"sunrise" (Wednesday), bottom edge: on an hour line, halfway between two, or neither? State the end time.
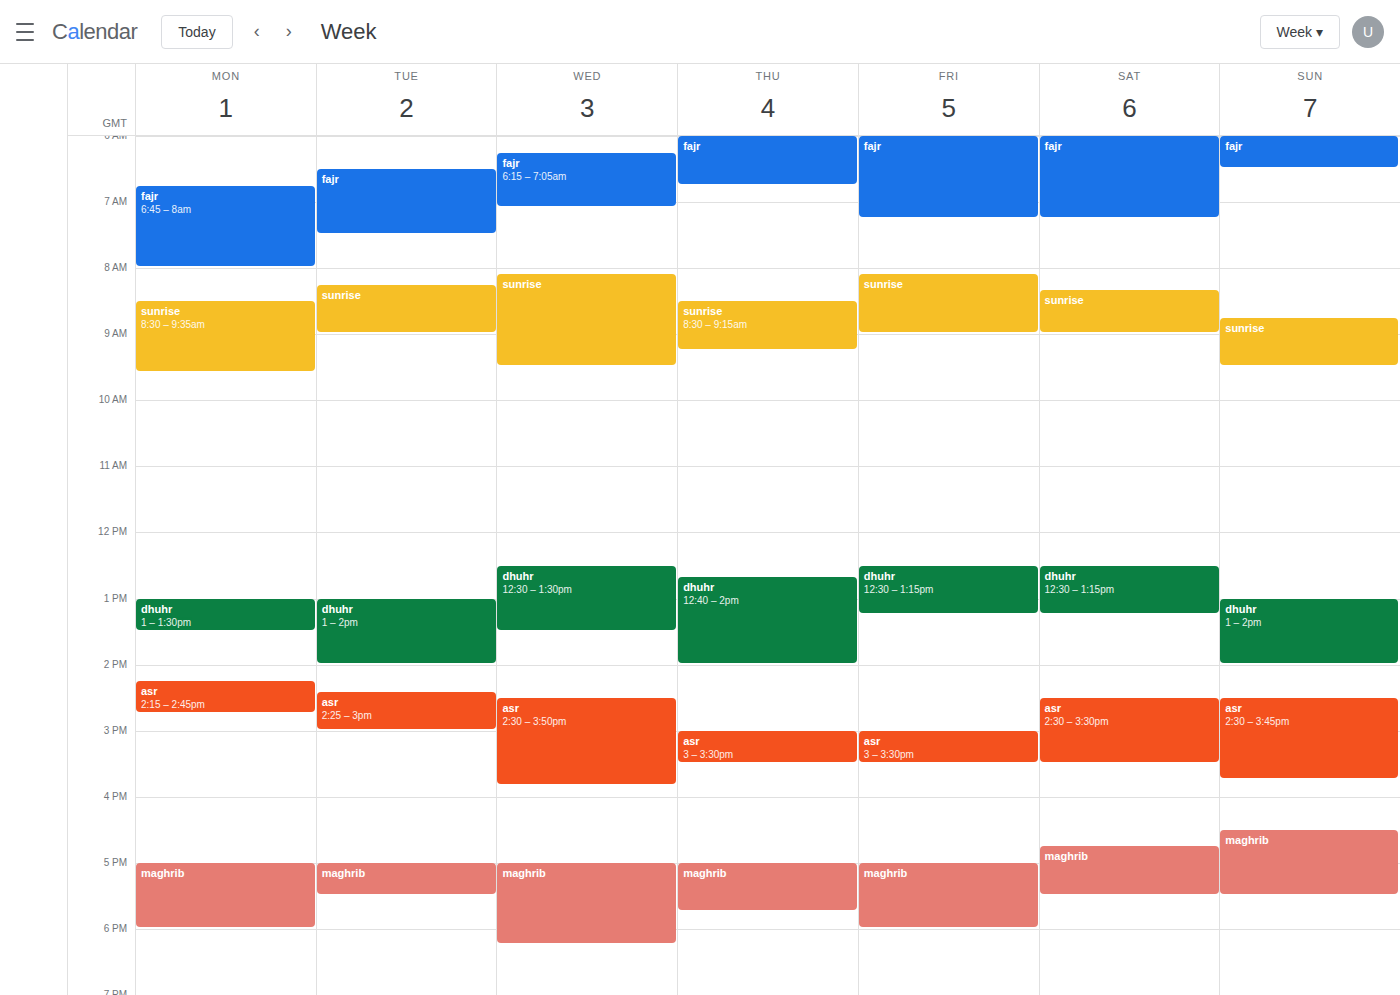
9:30 AM -- halfway between the 9 AM and 10 AM lines.